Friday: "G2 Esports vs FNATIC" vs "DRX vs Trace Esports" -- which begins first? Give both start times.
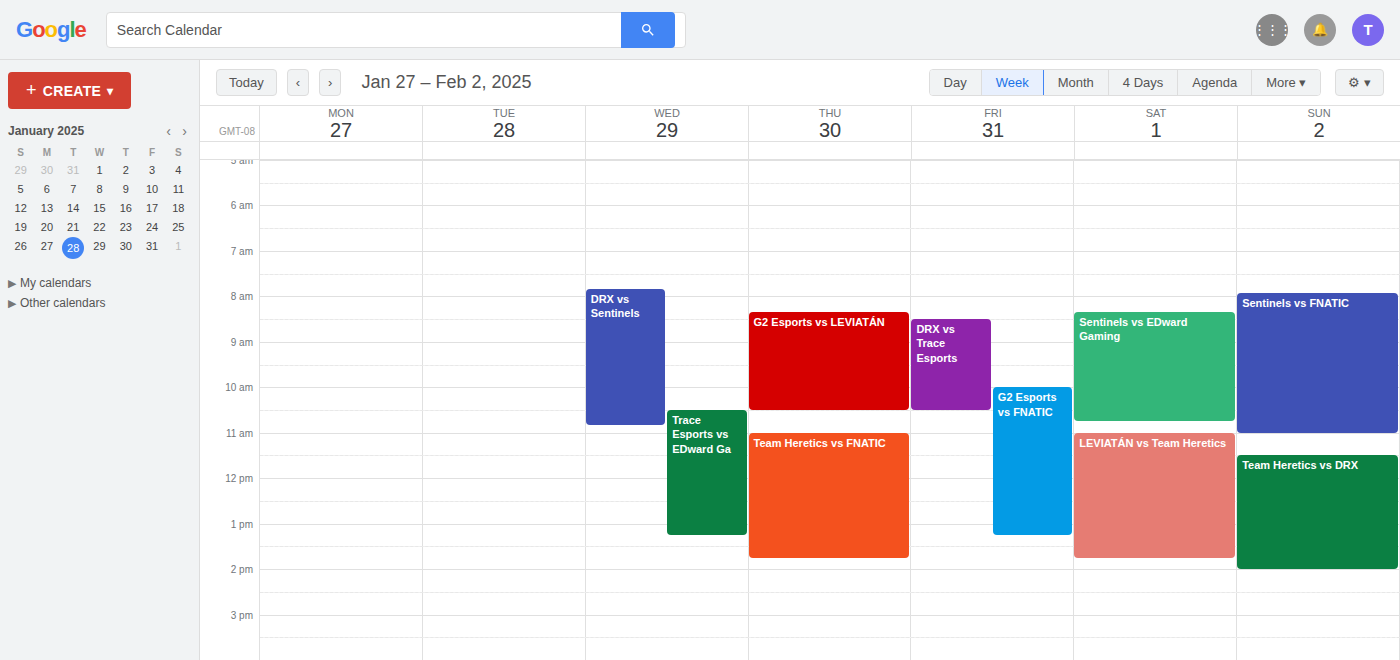
"DRX vs Trace Esports" 8:30 AM; "G2 Esports vs FNATIC" 10:00 AM.